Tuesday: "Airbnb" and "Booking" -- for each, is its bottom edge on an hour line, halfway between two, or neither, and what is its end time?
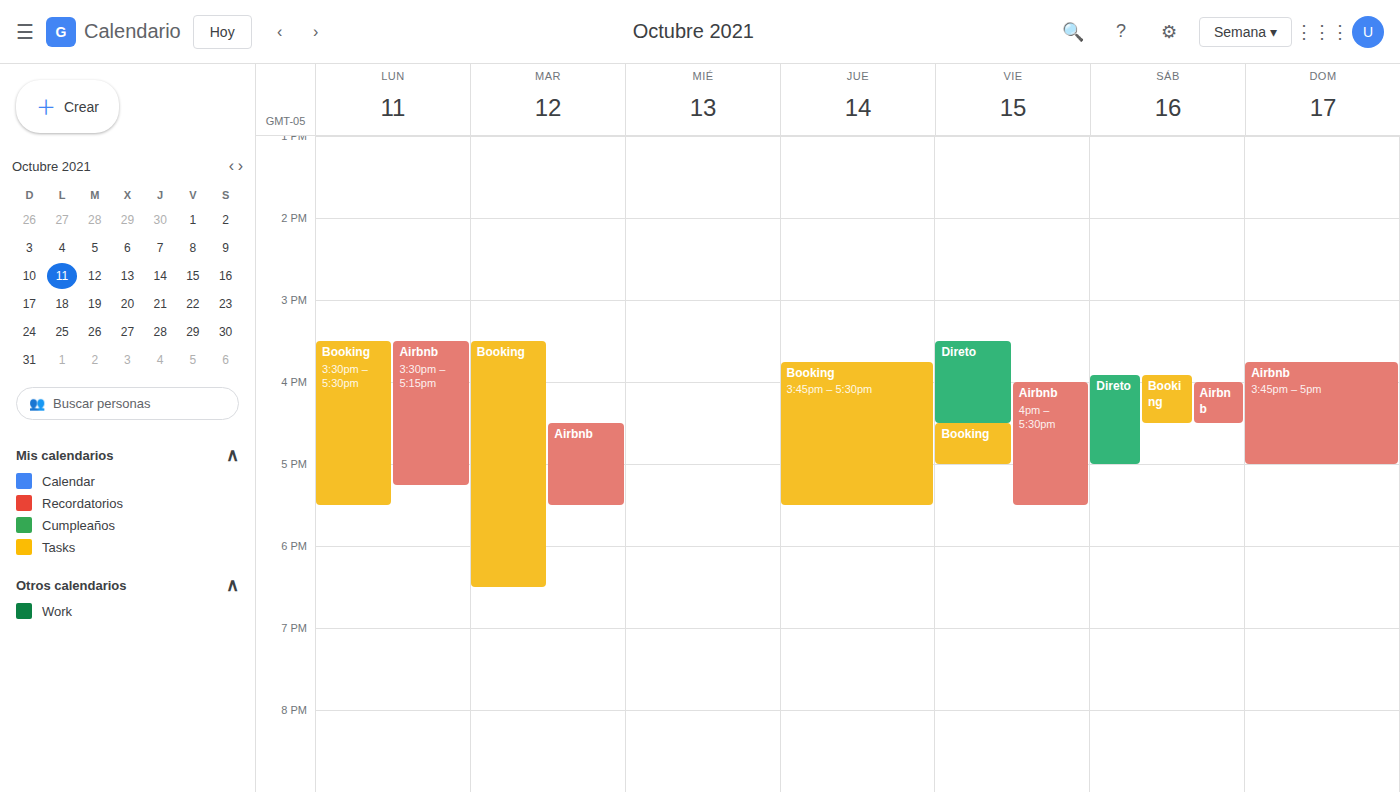
"Airbnb": 17:30, halfway between the 17:00 and 18:00 lines. "Booking": 18:30, halfway between the 18:00 and 19:00 lines.